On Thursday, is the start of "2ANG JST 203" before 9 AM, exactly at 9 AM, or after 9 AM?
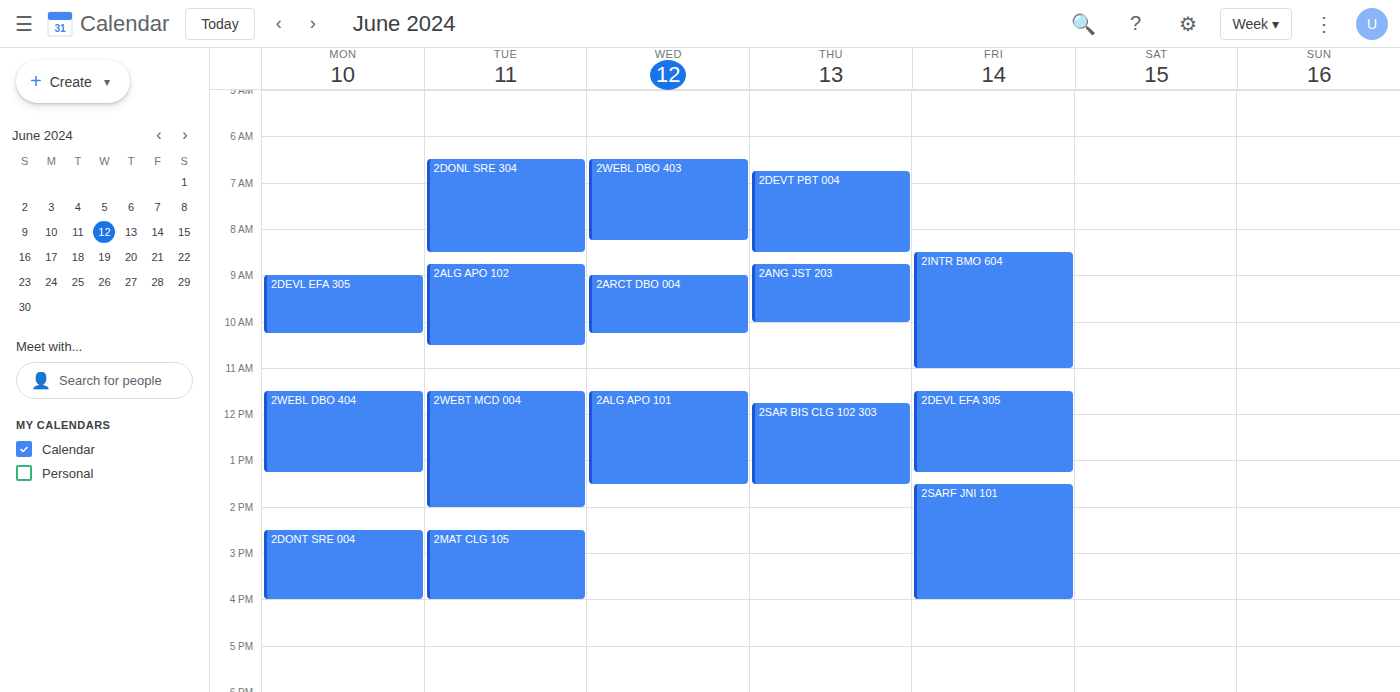
8:45 AM -- before 9 AM, 15 minutes above the 9 AM line.